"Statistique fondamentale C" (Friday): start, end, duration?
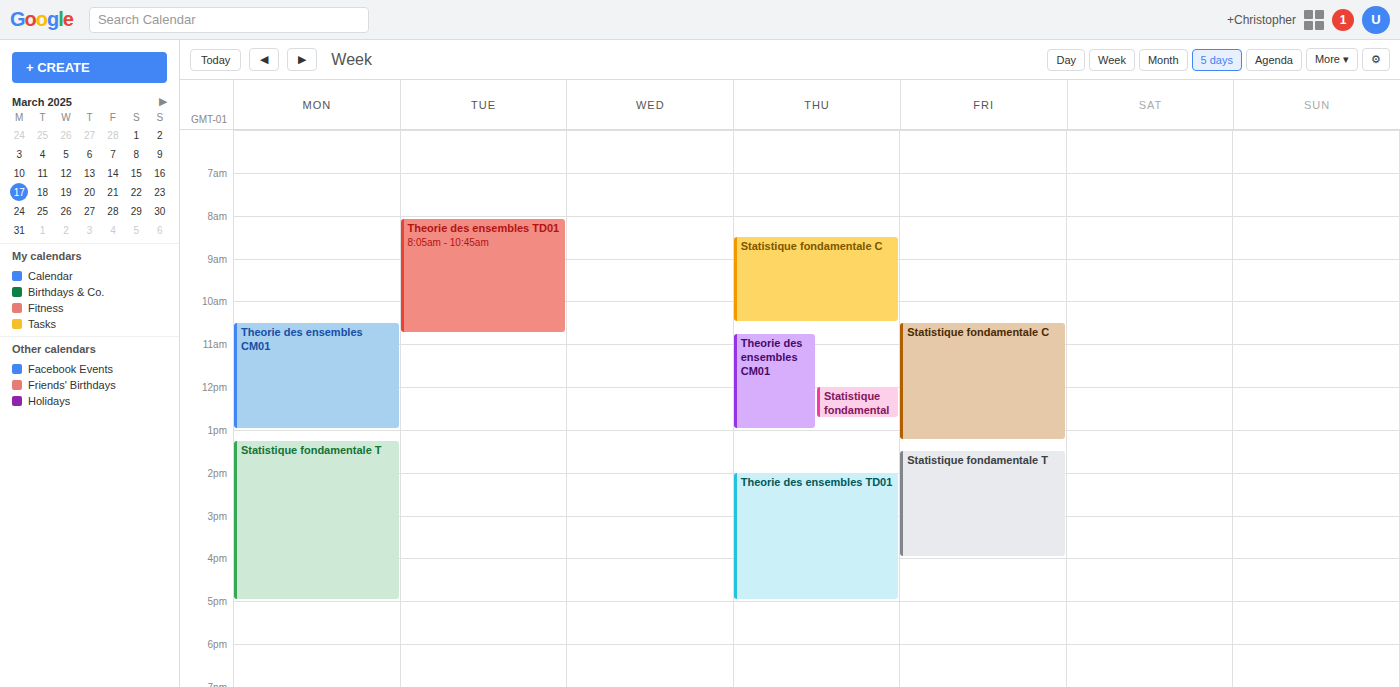
10:30 AM to 1:15 PM, 2 hours 45 minutes